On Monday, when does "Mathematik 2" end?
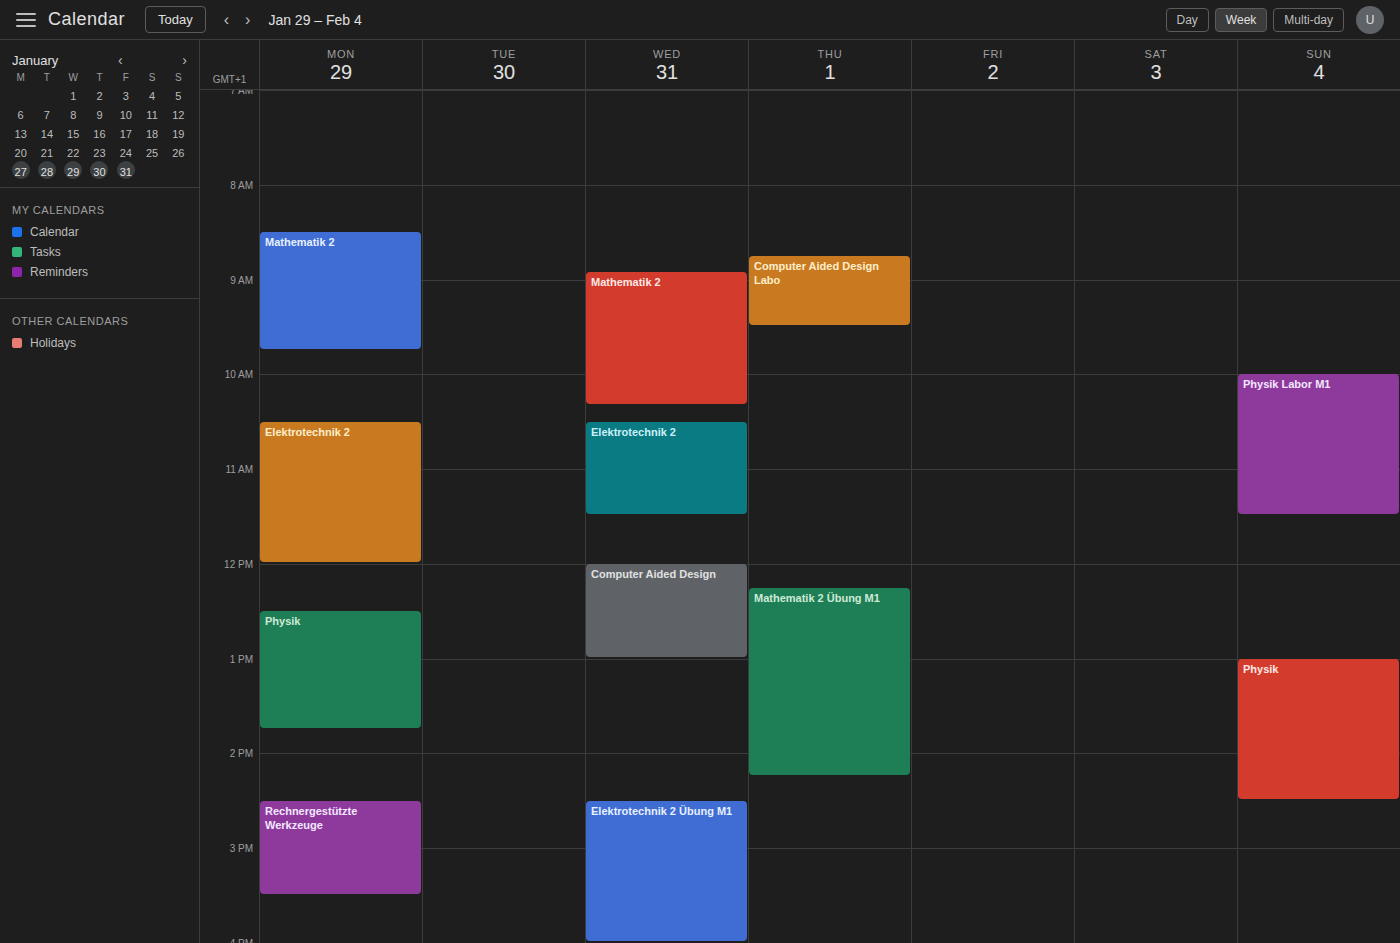
09:45